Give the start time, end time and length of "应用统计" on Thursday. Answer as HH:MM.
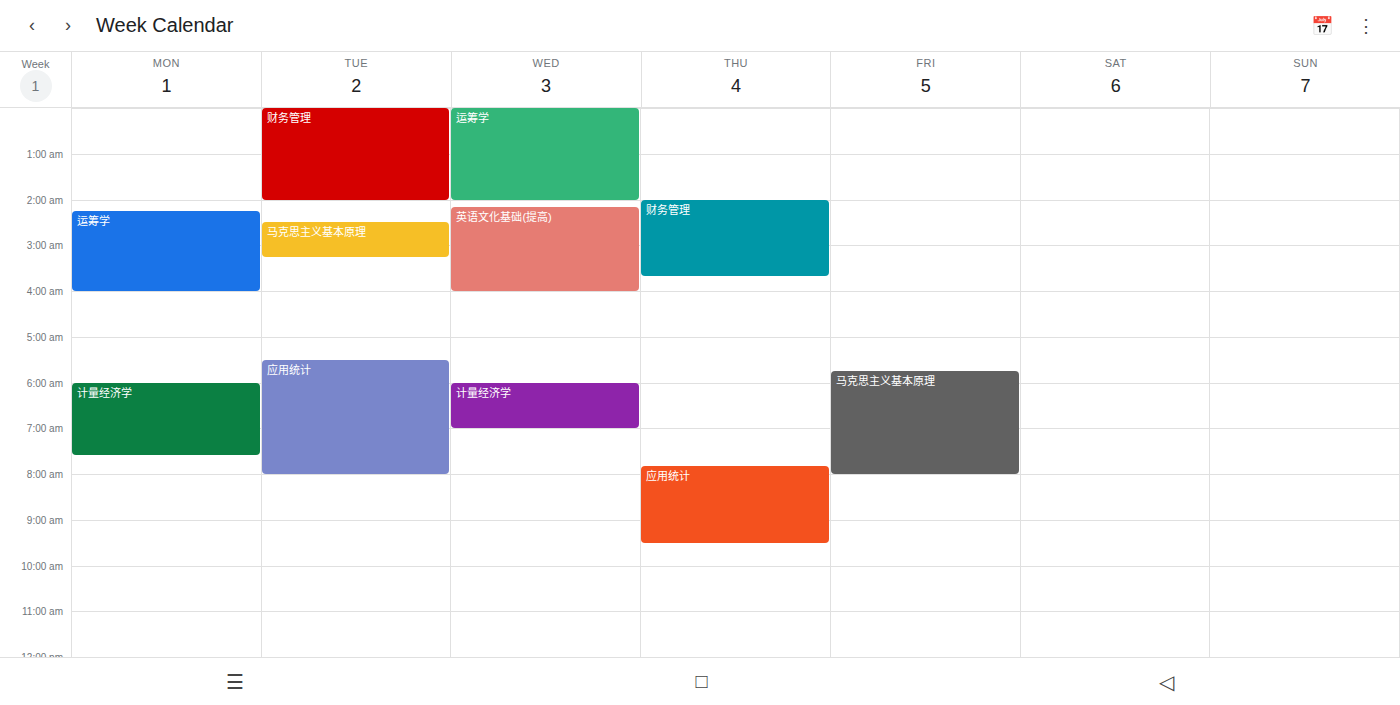
07:50 to 09:30, 1 hour 40 minutes